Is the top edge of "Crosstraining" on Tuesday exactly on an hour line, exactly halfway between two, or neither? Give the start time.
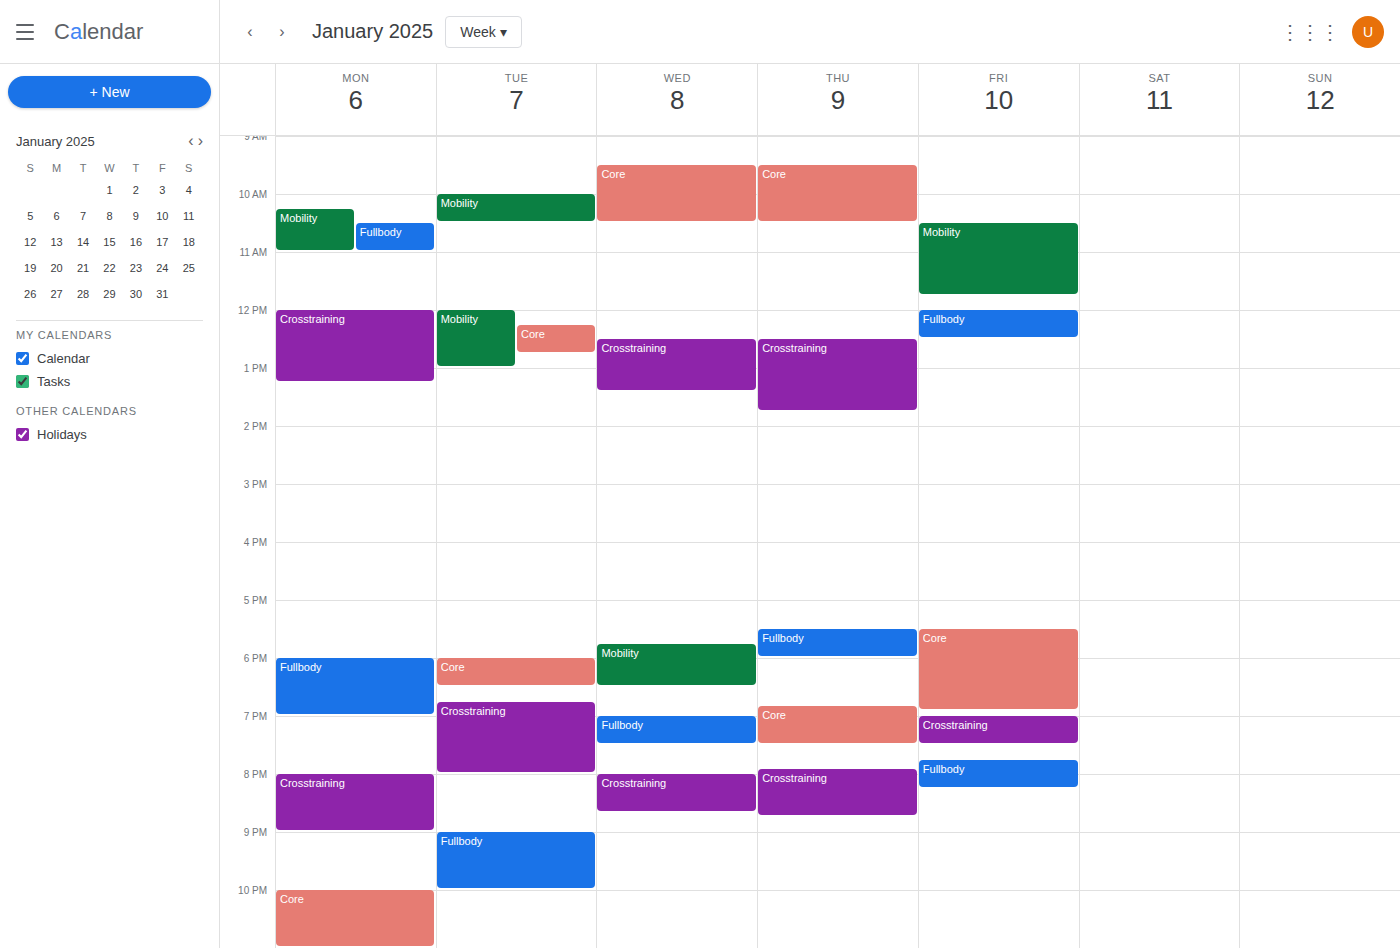
6:45 PM -- neither: three quarters of the way from the 6 PM line to the 7 PM line.